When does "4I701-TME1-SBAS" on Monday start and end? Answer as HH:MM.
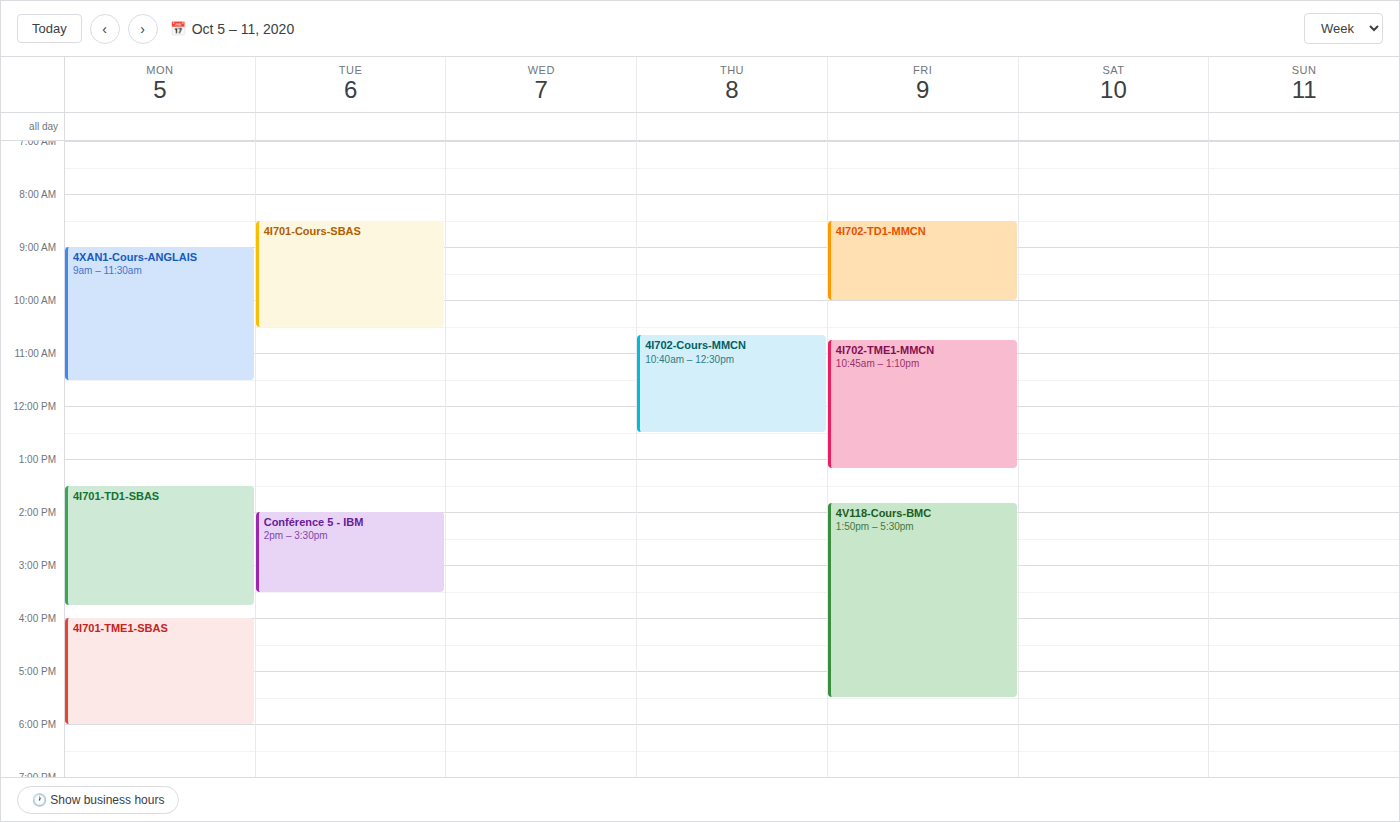
16:00 to 18:00